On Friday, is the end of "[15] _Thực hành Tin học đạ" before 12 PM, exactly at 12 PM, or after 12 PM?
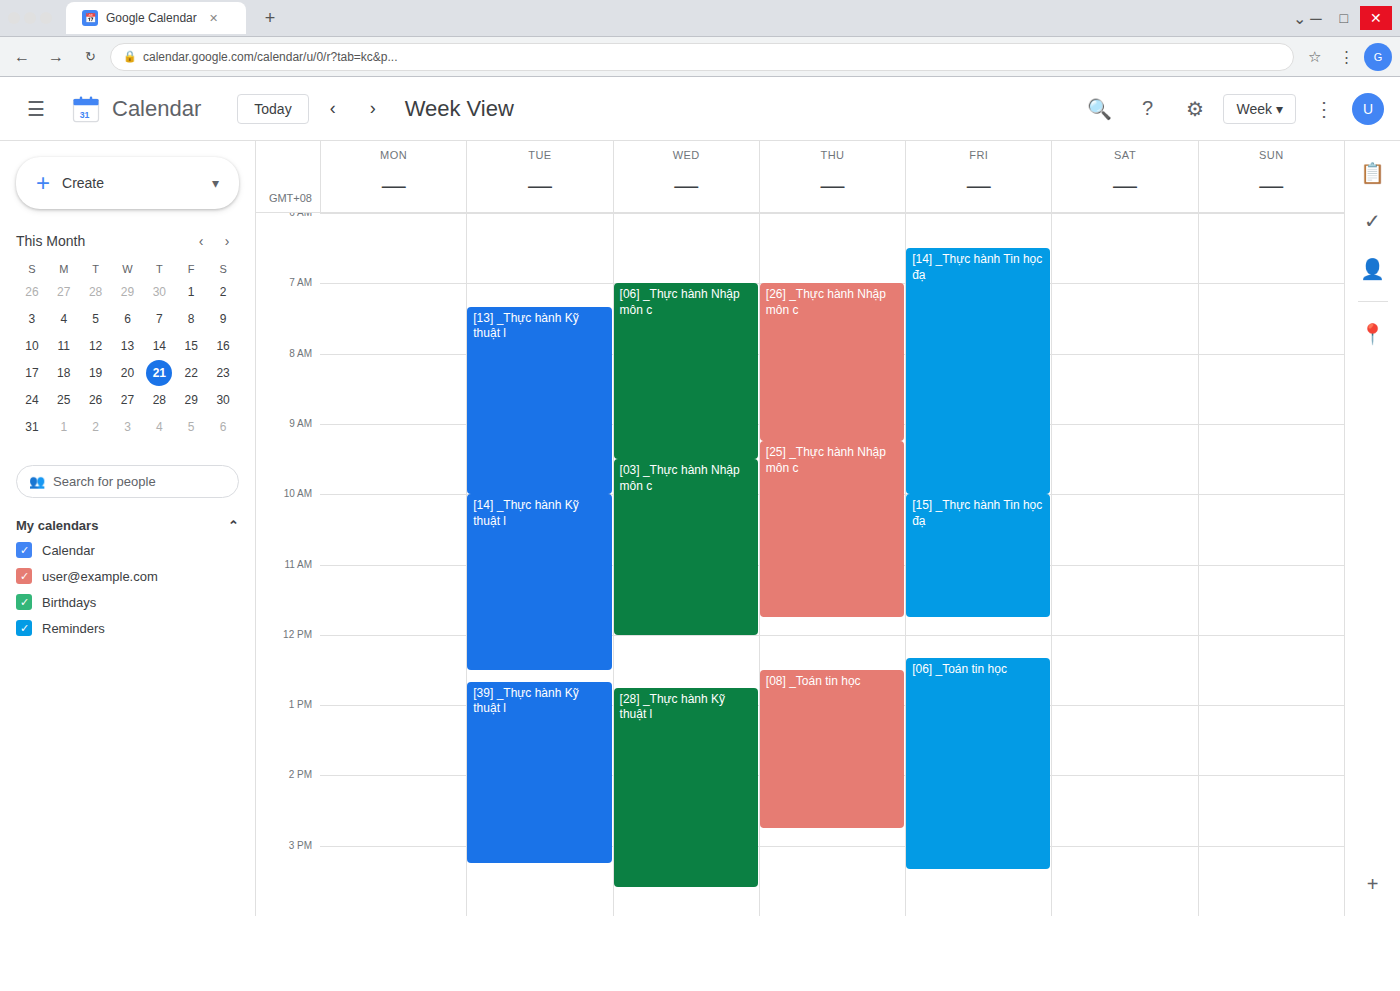
11:45 AM -- before 12 PM, 15 minutes above the 12 PM line.